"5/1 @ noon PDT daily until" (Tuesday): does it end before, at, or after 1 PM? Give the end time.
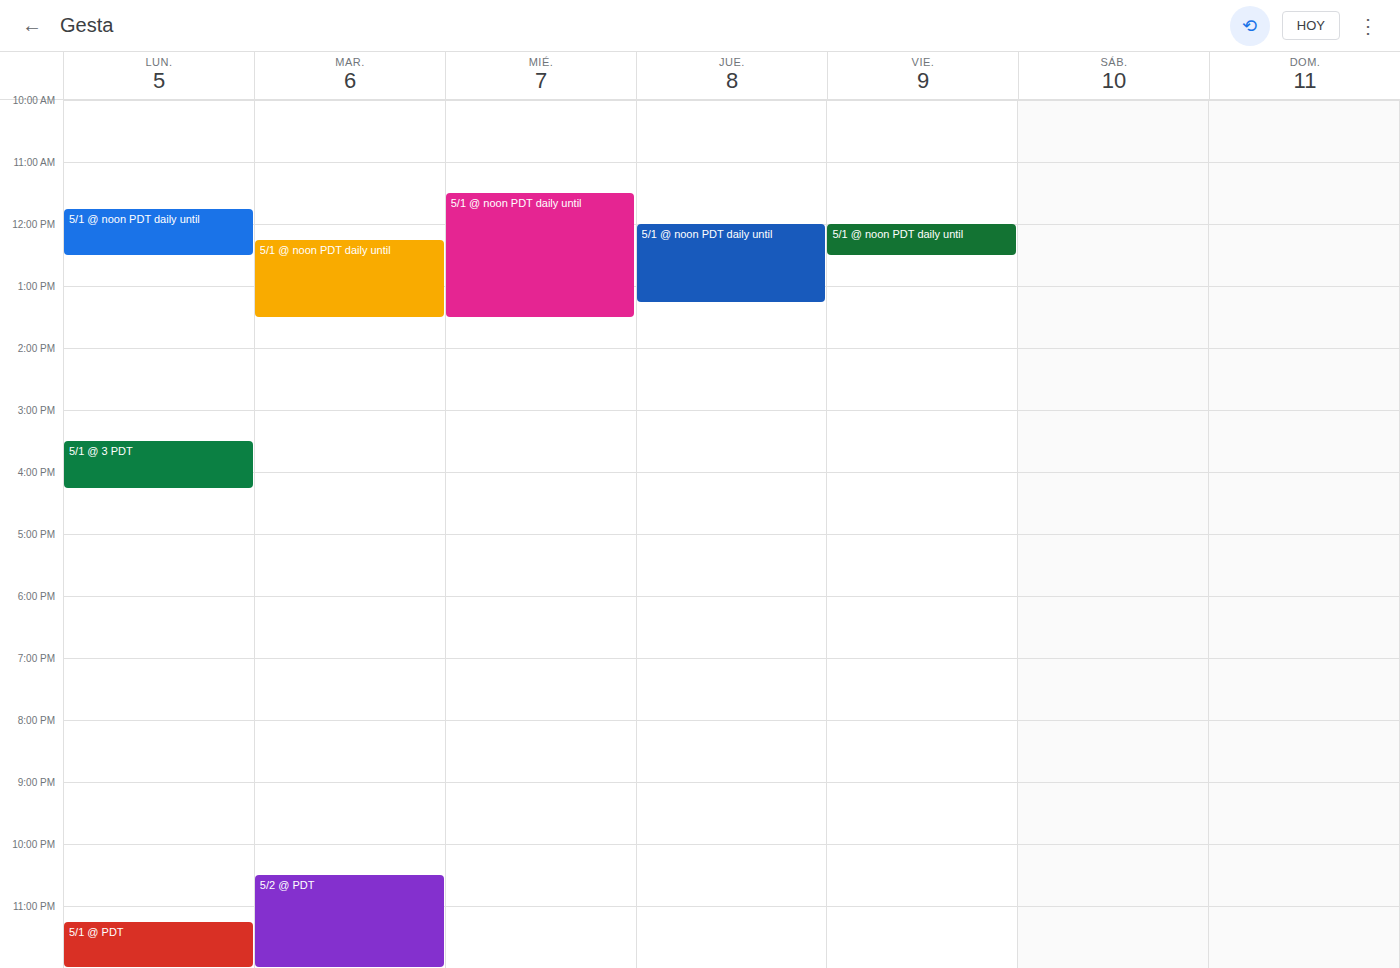
1:30 PM -- after 1 PM, 30 minutes below the 1 PM line.